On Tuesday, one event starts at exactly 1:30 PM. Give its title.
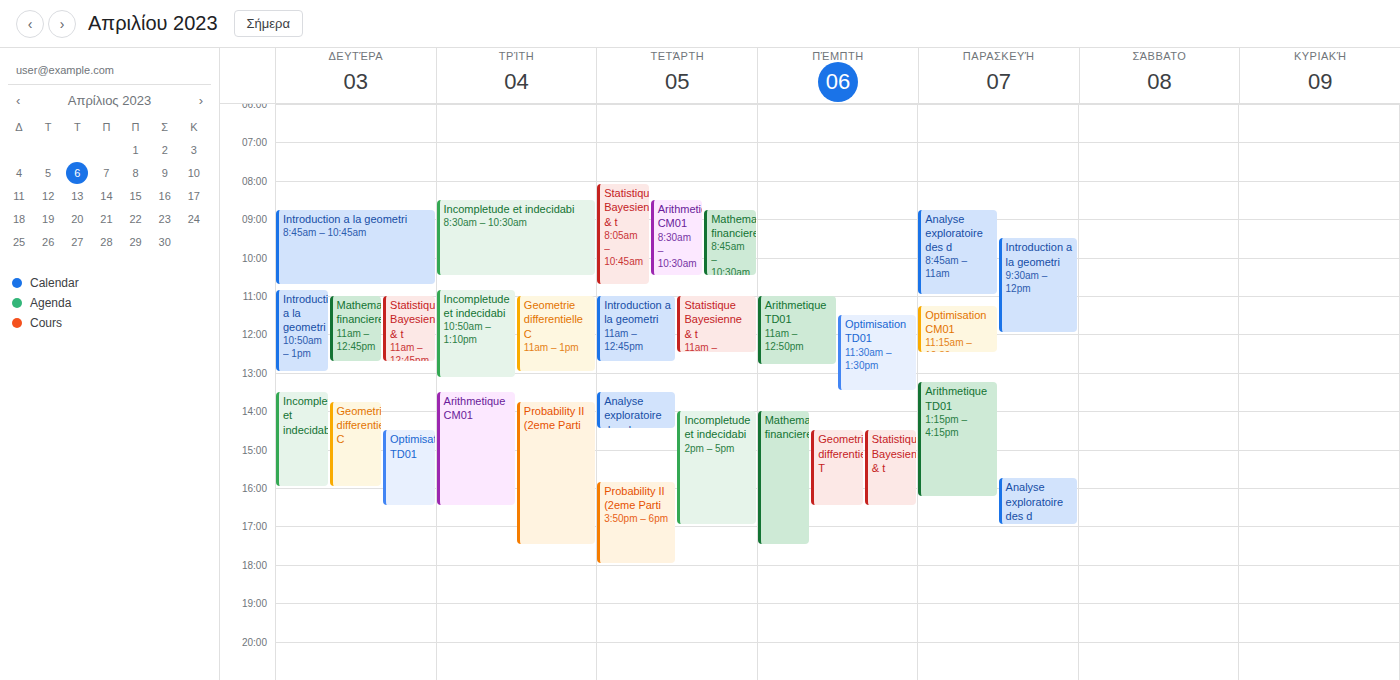
"Arithmetique CM01"